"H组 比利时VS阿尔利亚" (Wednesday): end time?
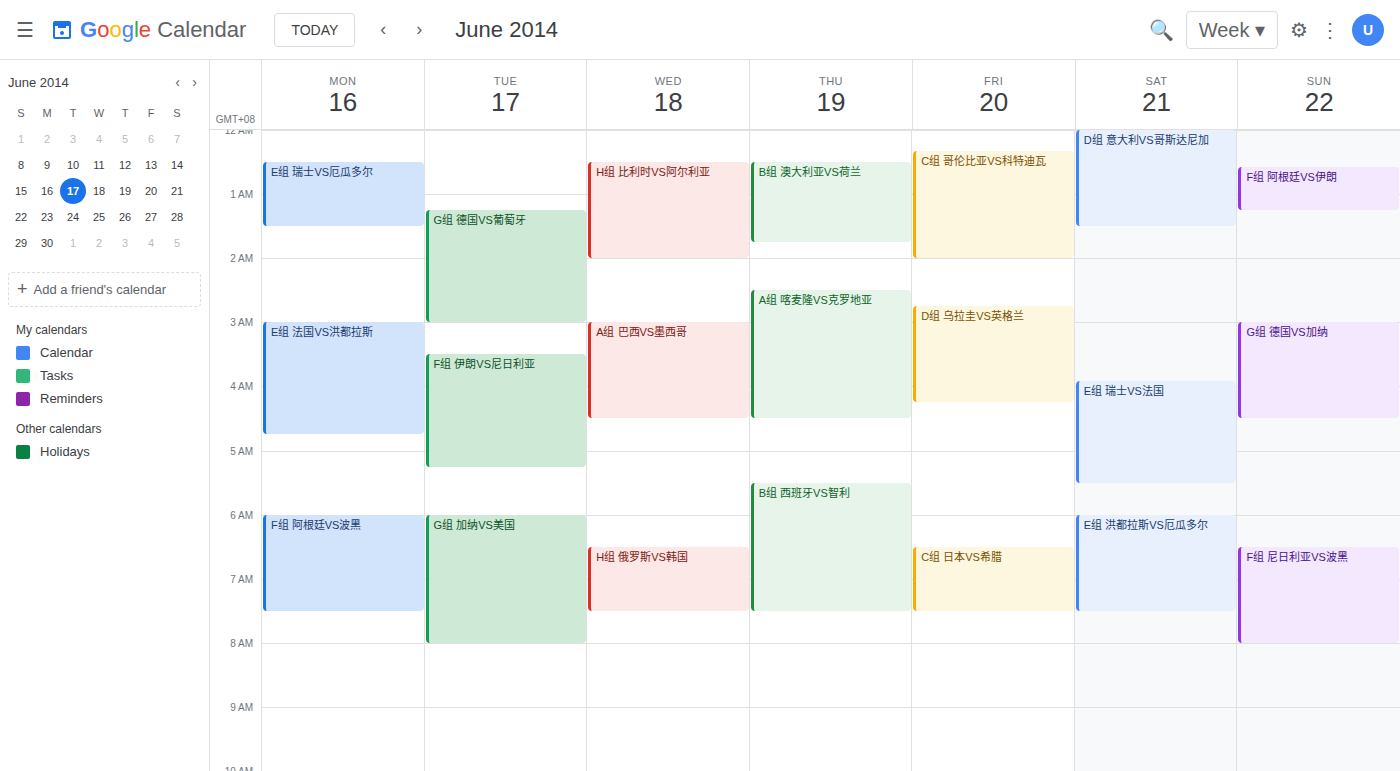
2:00 AM